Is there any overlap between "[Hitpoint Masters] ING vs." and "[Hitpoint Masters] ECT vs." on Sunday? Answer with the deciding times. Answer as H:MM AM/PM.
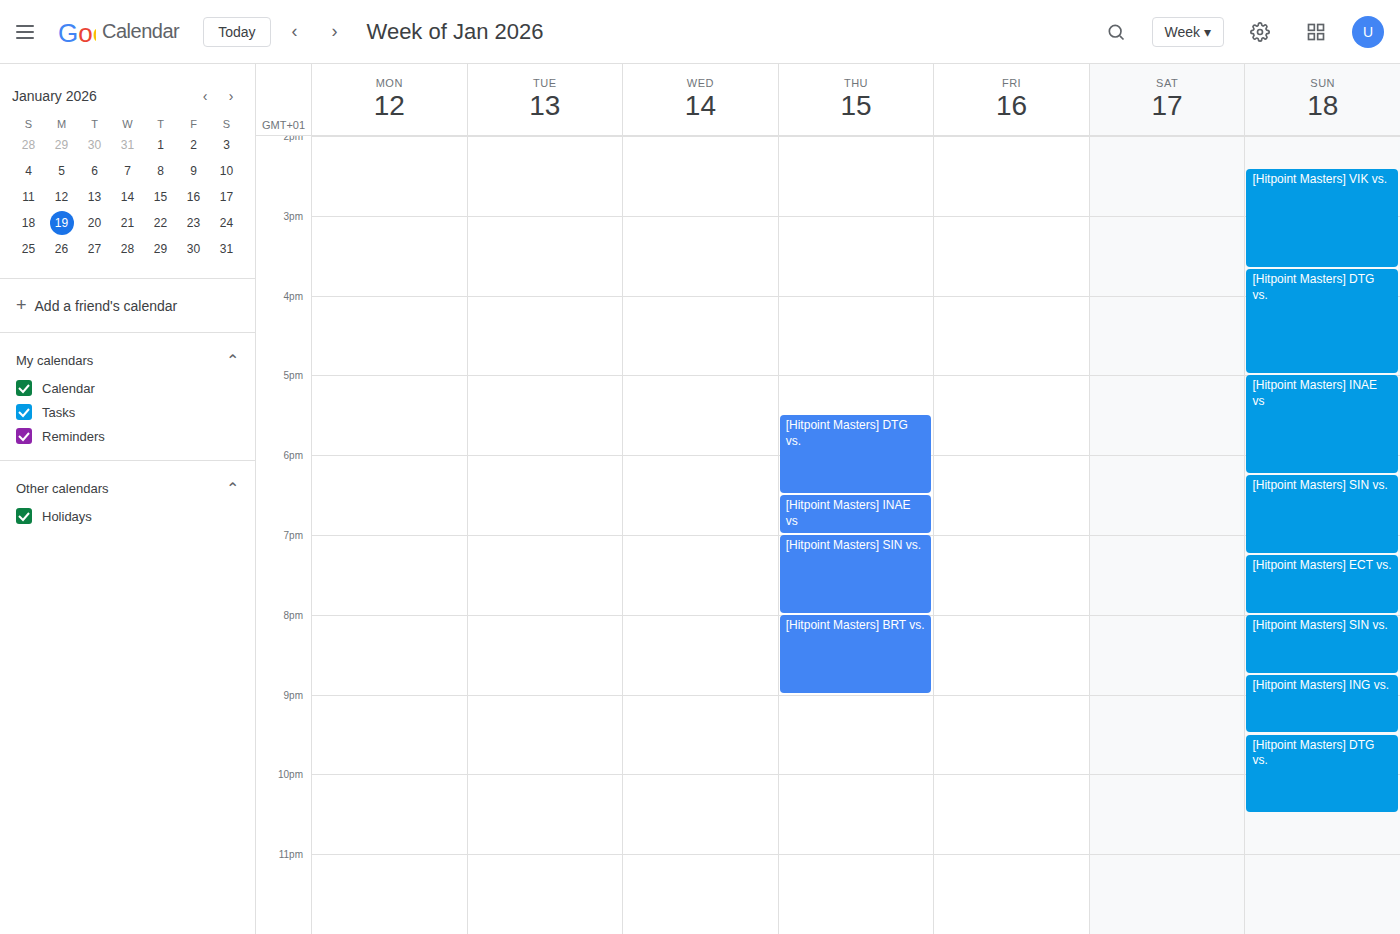
"[Hitpoint Masters] ECT vs." ends at 8:00 PM and "[Hitpoint Masters] ING vs." starts at 8:45 PM -- no overlap.